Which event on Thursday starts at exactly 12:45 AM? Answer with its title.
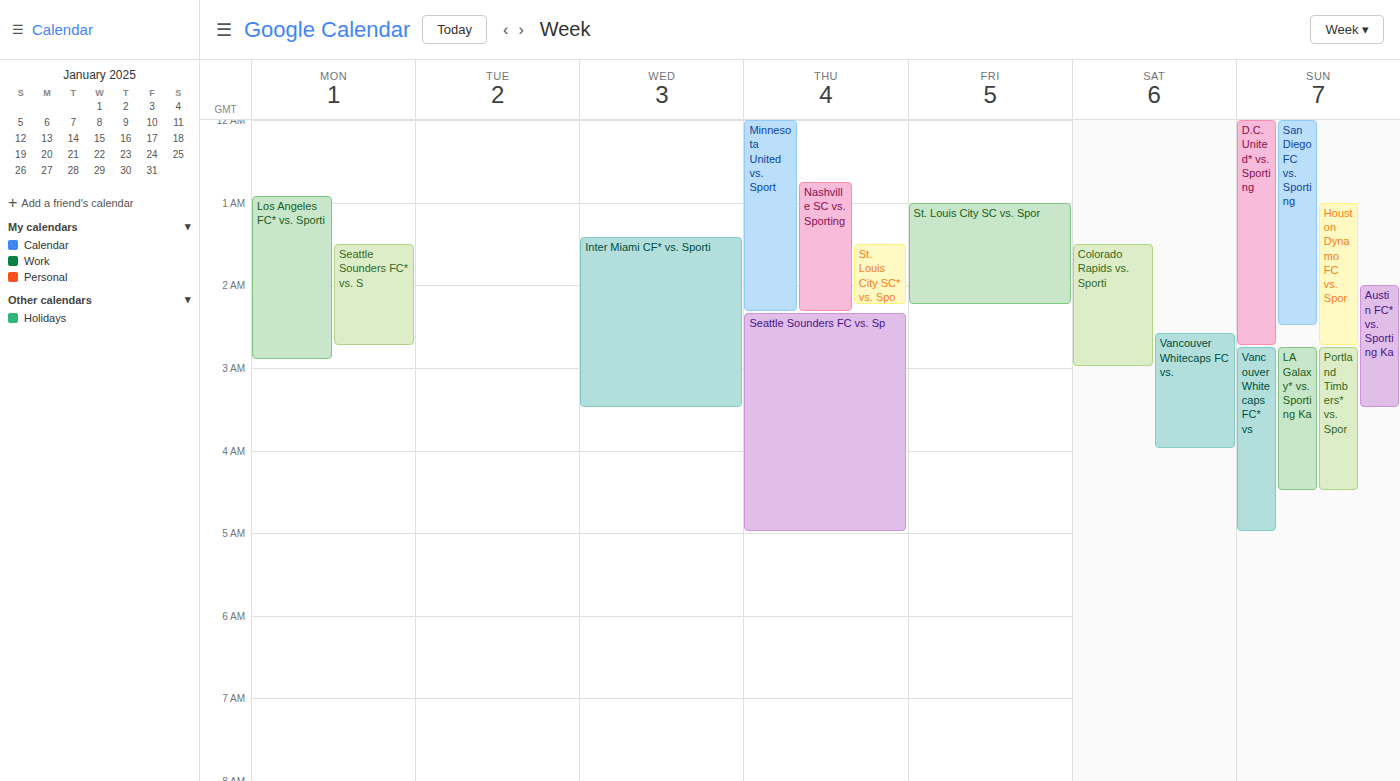
"Nashville SC vs. Sporting"